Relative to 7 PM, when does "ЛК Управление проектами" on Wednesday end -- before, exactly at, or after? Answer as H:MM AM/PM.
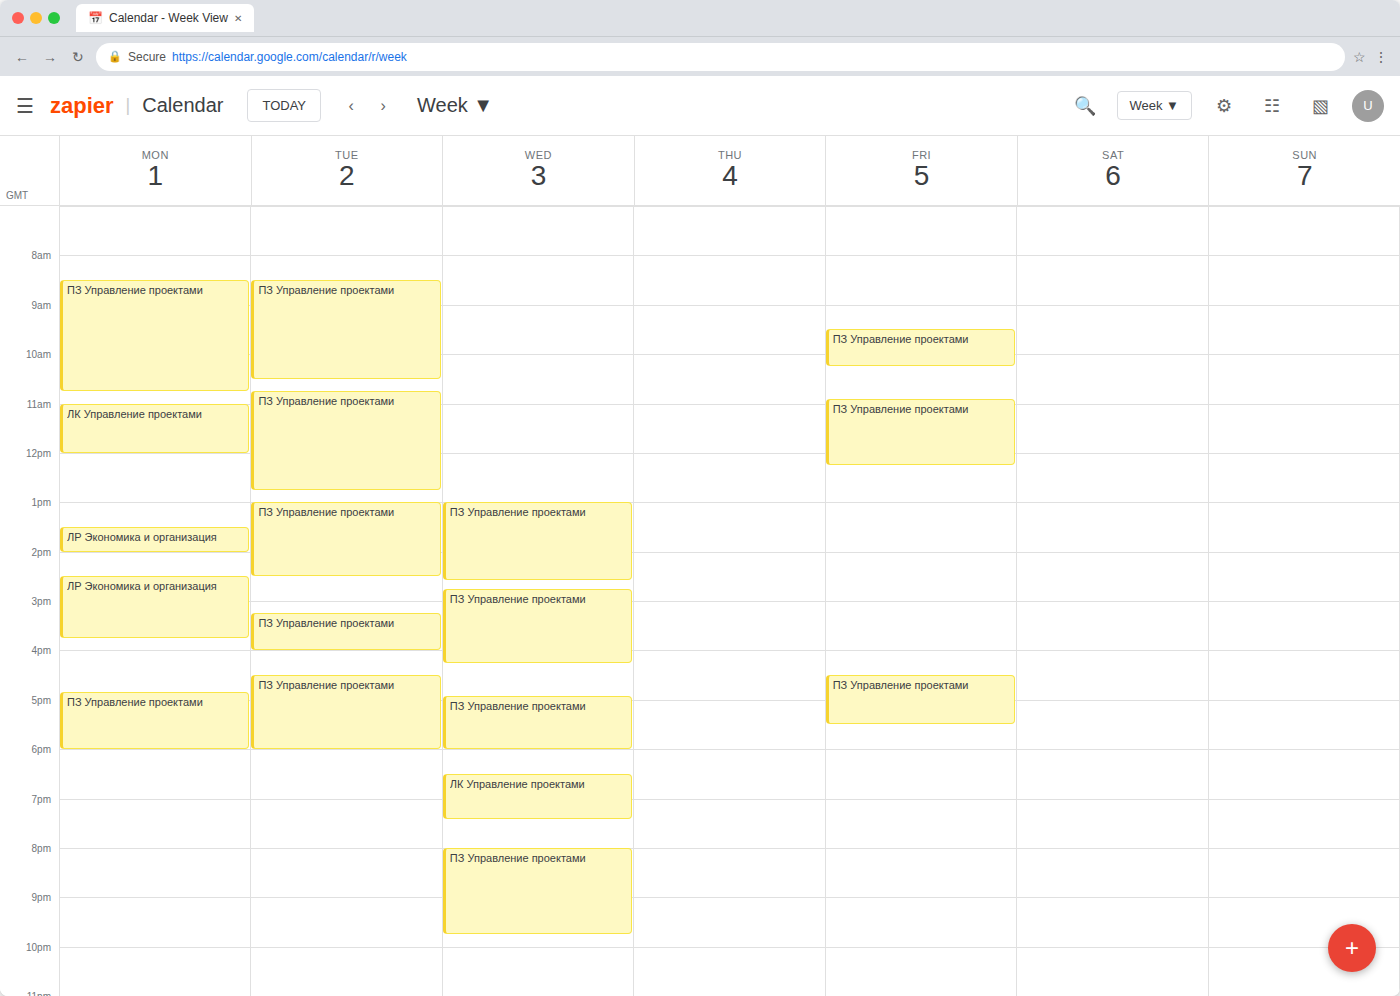
7:25 PM -- after 7 PM, 25 minutes below the 7 PM line.